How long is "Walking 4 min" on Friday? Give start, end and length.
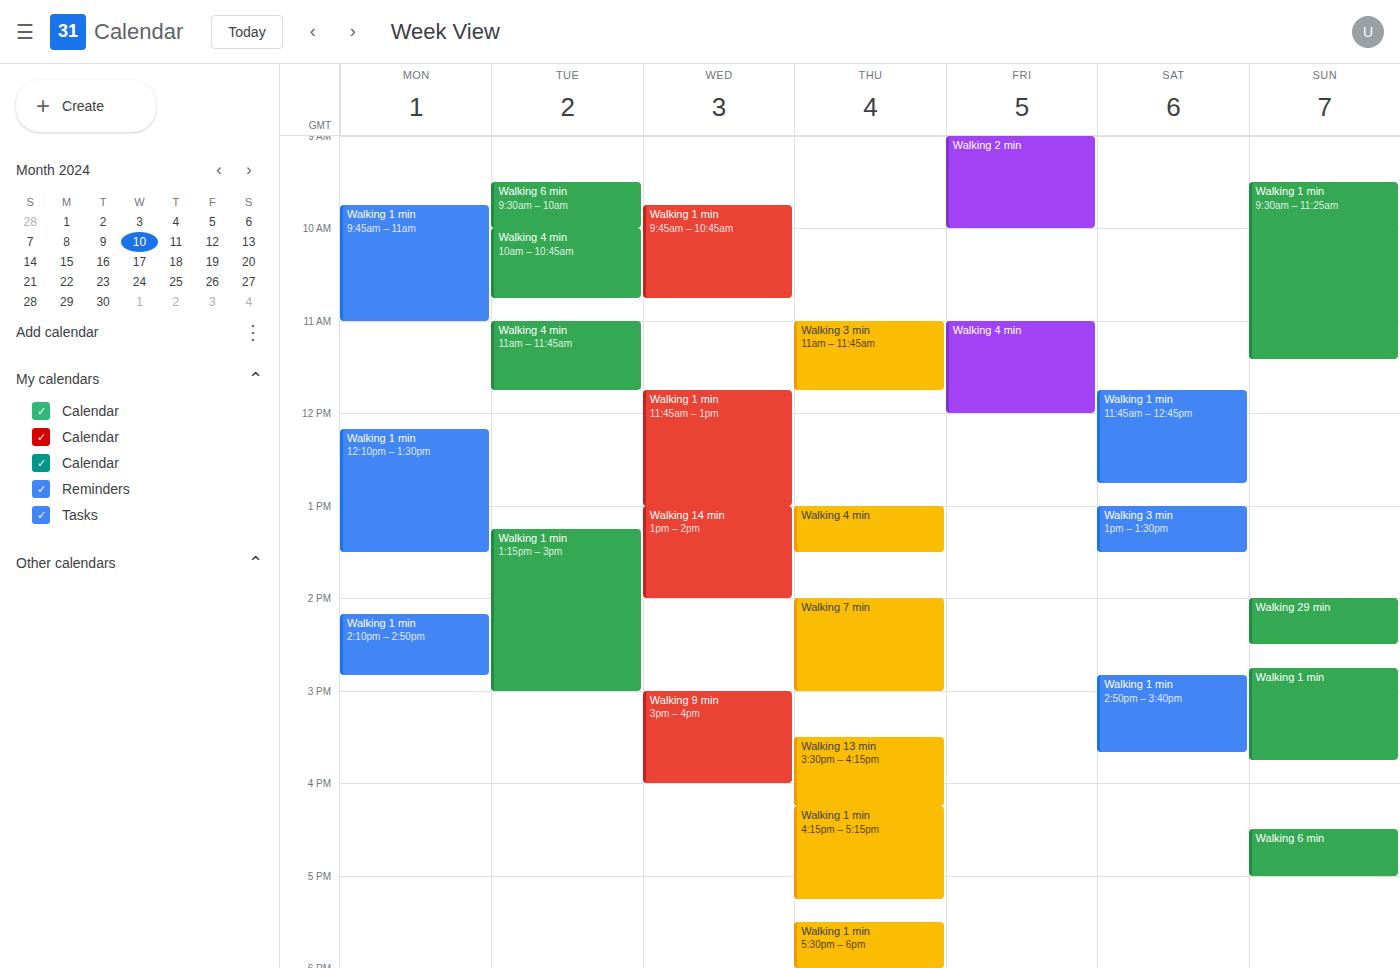
11:00 AM to 12:00 PM, 1 hour